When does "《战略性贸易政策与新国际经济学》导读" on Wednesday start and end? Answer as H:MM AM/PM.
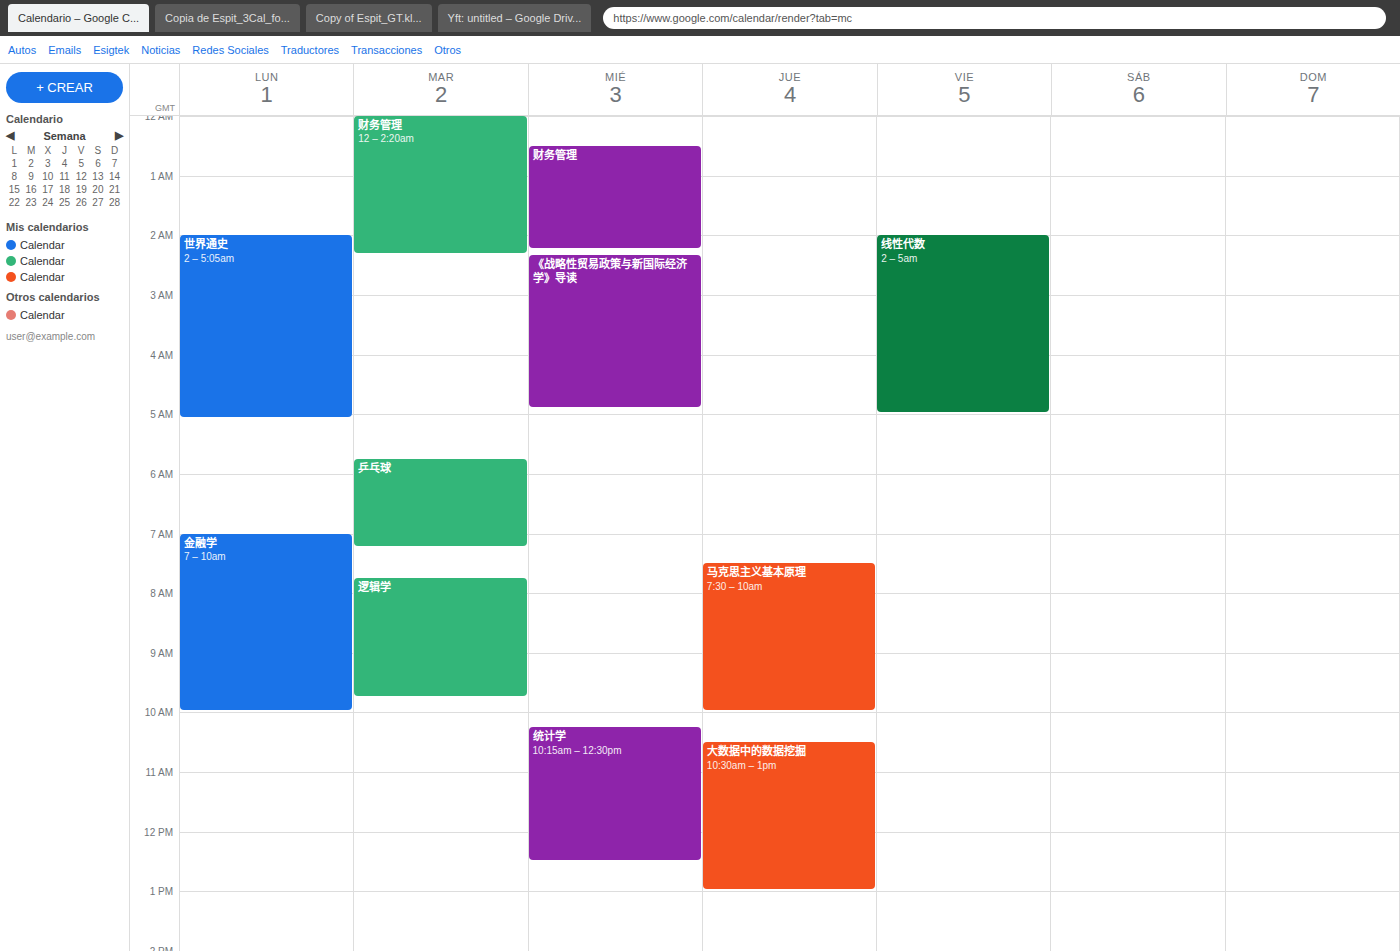
2:20 AM to 4:55 AM